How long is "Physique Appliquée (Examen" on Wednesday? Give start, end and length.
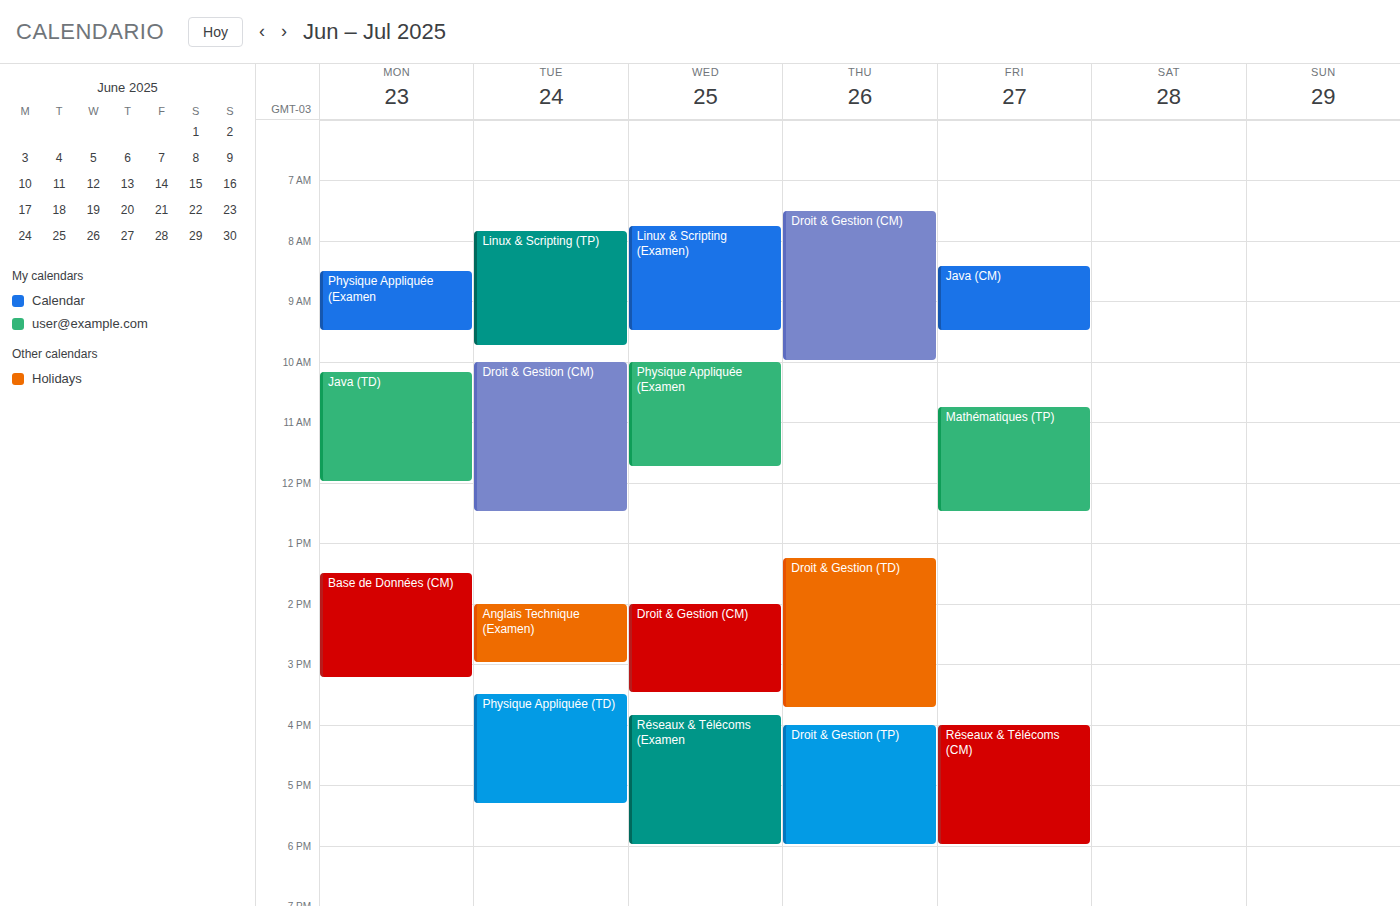
10:00 AM to 11:45 AM, 1 hour 45 minutes